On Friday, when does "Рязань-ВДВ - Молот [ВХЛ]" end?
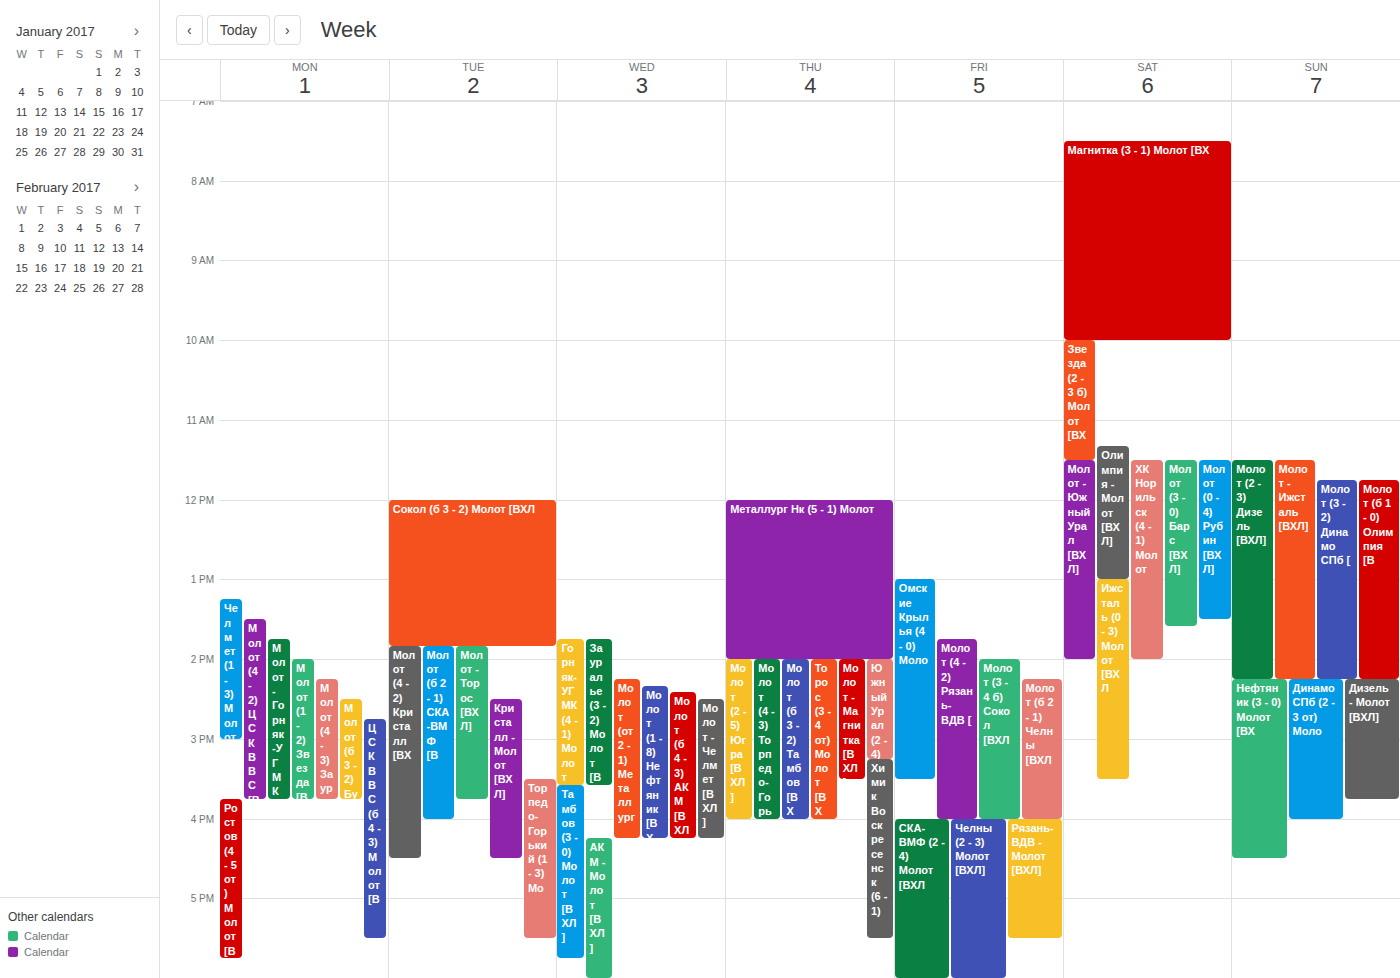
17:30